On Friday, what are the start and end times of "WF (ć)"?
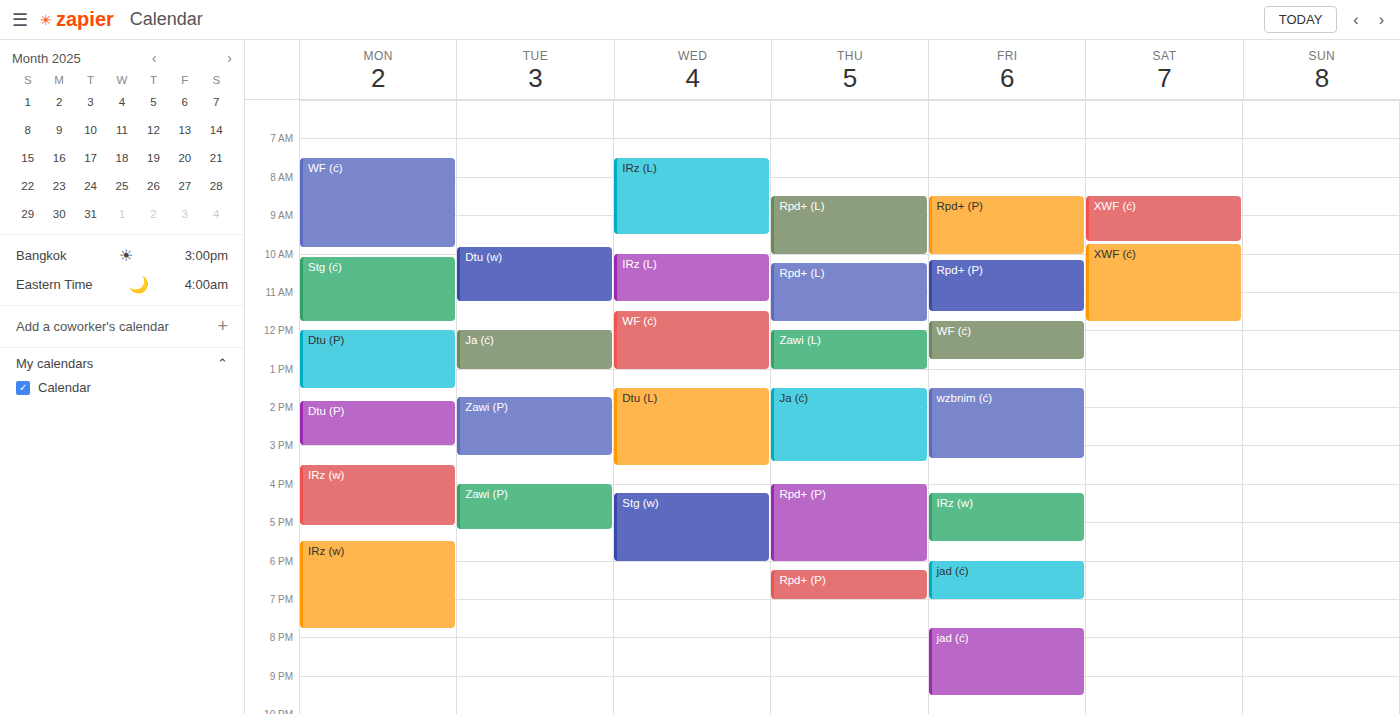
11:45 AM to 12:45 PM